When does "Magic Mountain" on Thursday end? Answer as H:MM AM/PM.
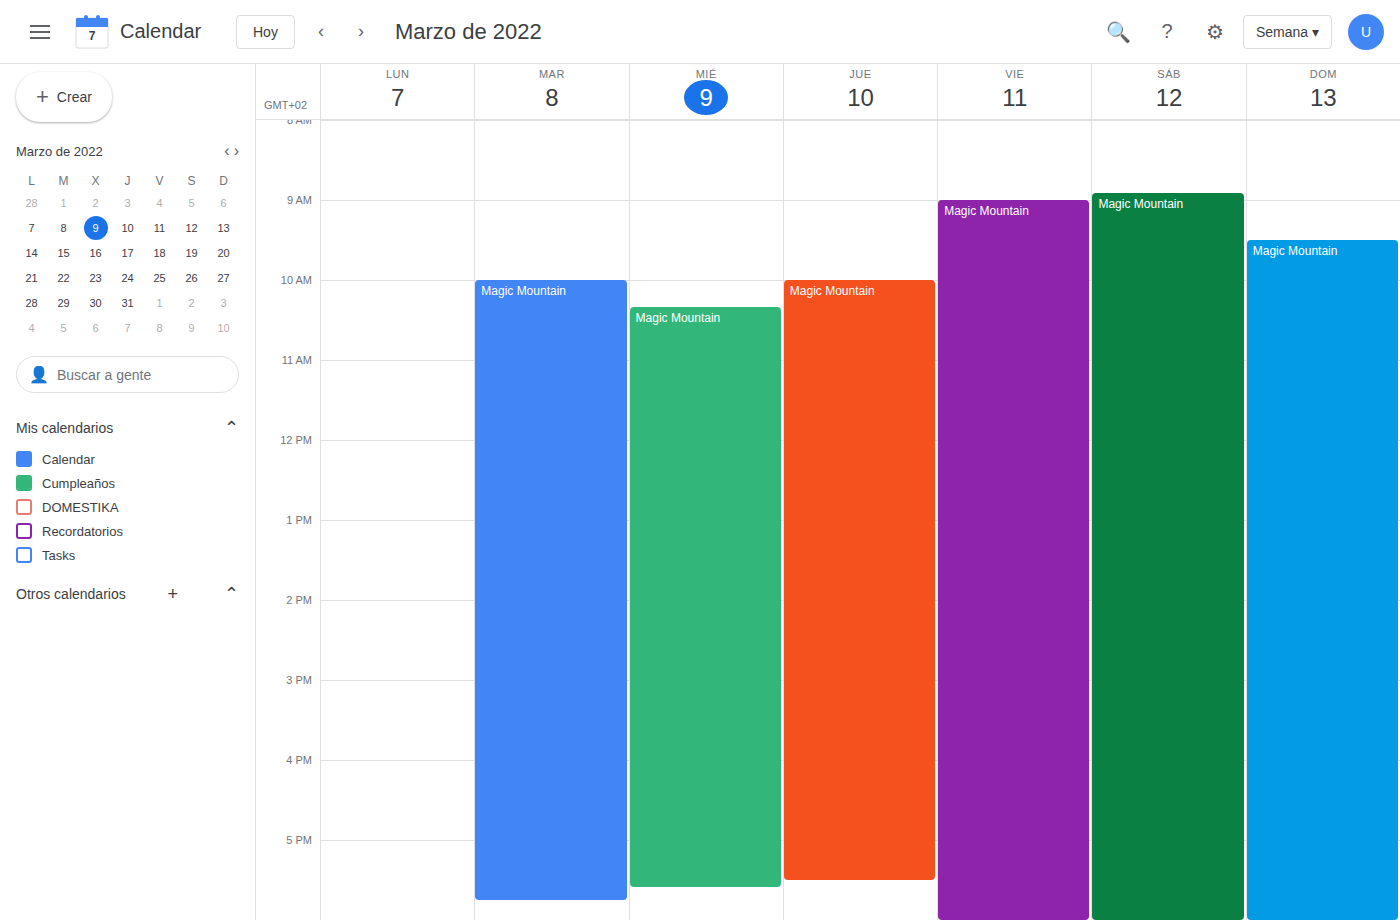
5:30 PM